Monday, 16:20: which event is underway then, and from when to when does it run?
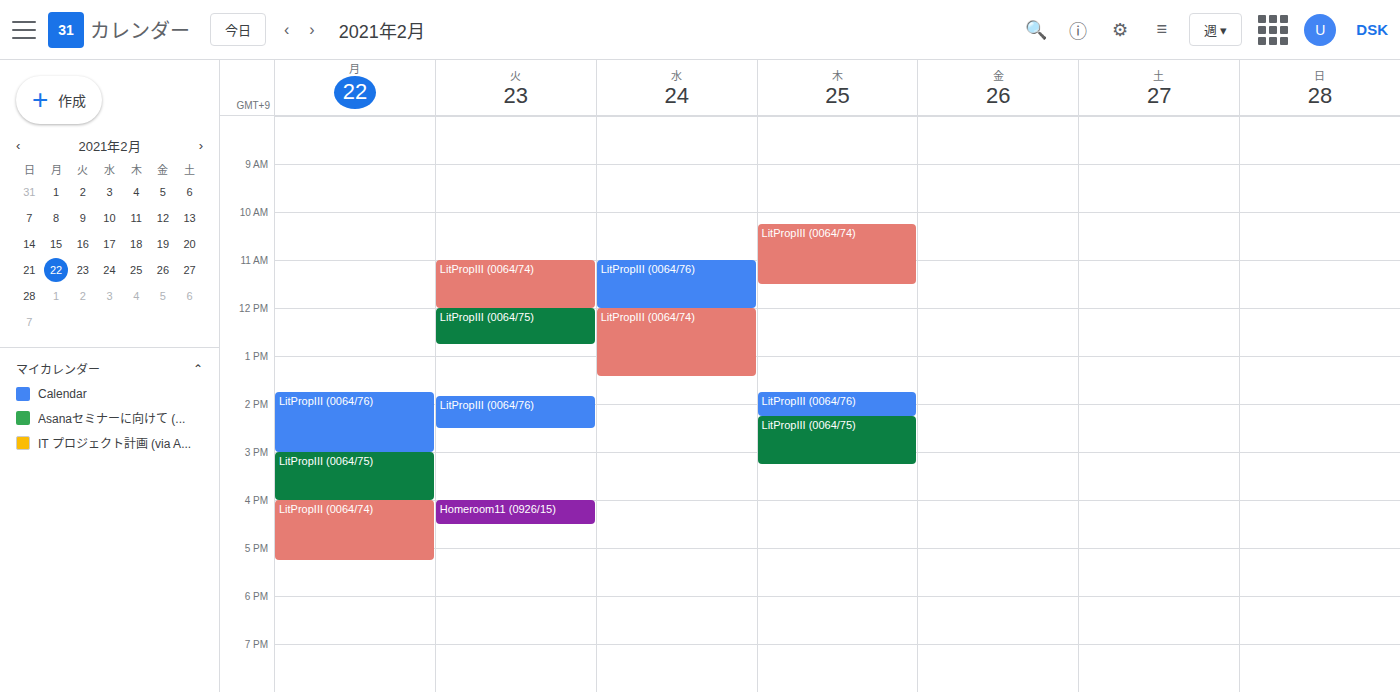
"LitPropIII (0064/74)", 16:00 to 17:15